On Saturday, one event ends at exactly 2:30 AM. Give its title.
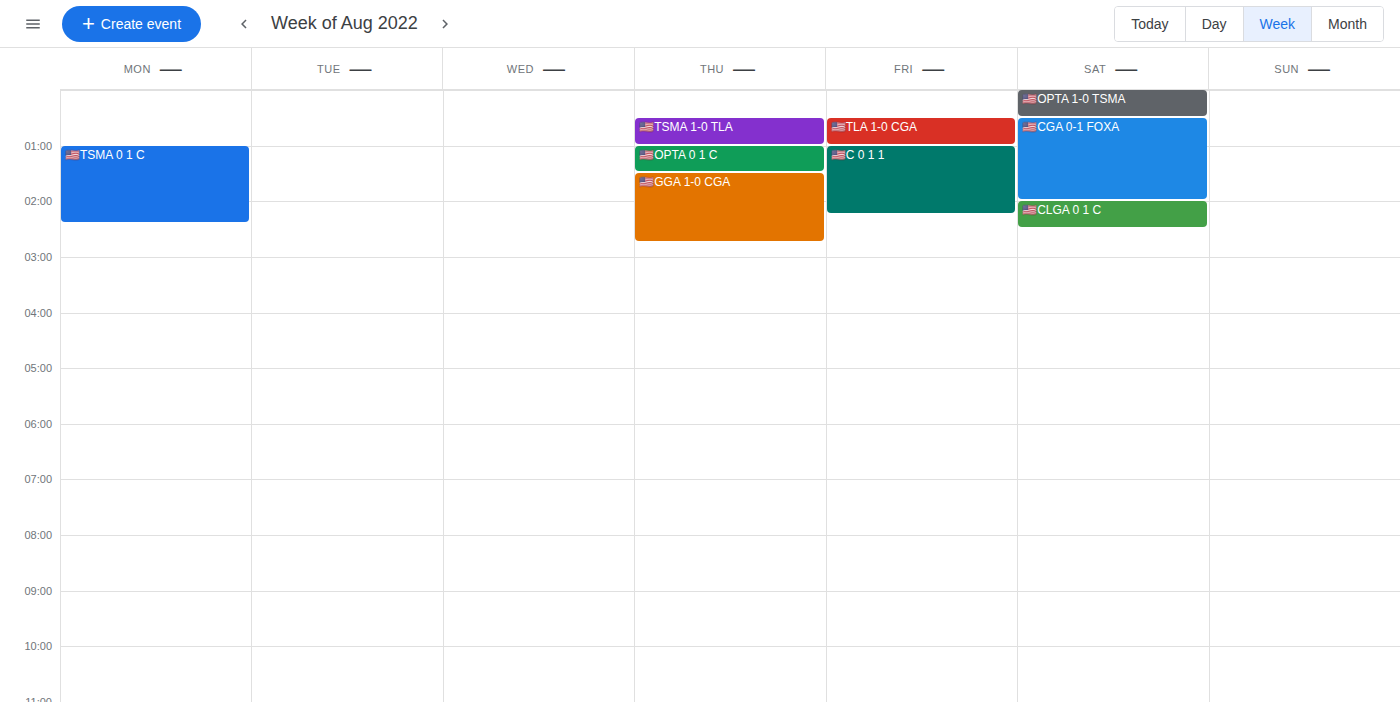
"🇺🇸CLGA 0 1 C"